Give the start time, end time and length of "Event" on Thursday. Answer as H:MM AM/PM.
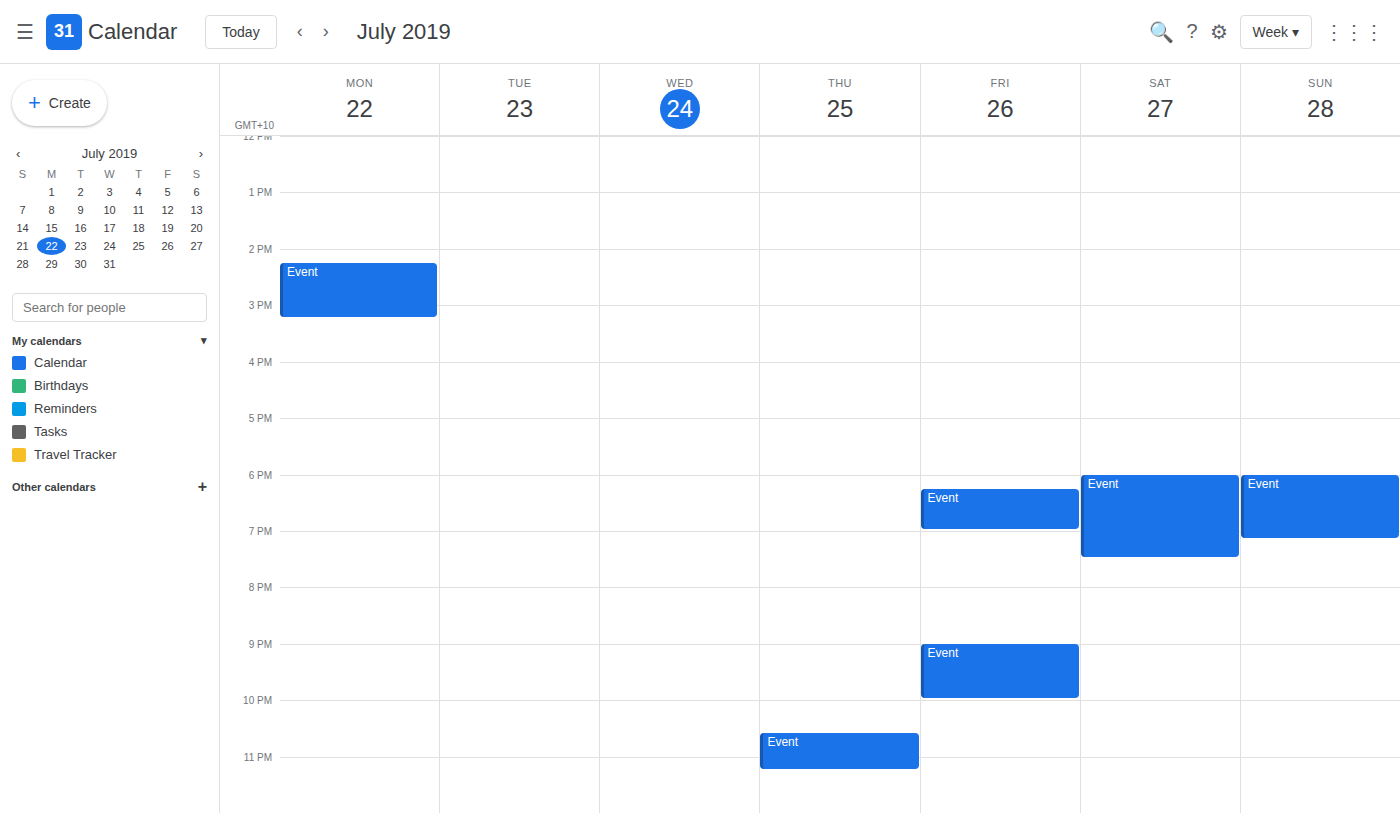
10:35 PM to 11:15 PM, 40 minutes